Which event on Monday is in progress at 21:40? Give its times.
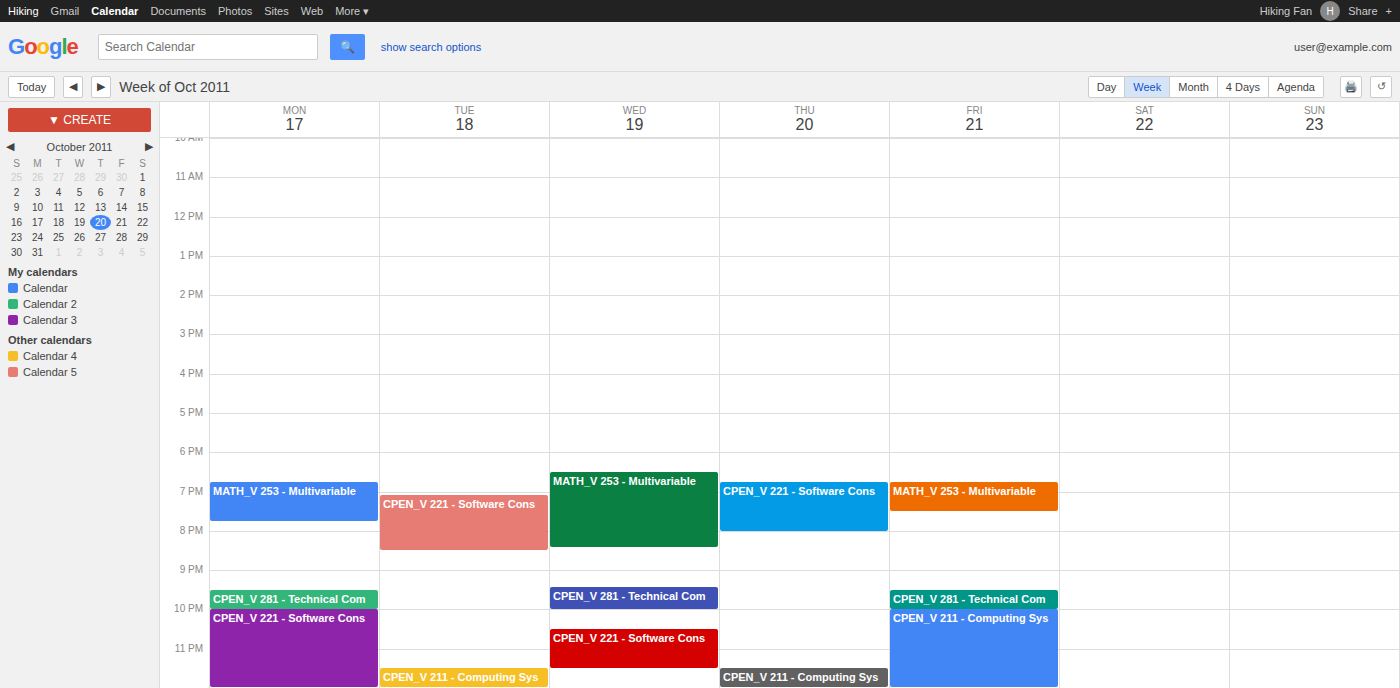
"CPEN_V 281 - Technical Com", 21:30 to 22:00